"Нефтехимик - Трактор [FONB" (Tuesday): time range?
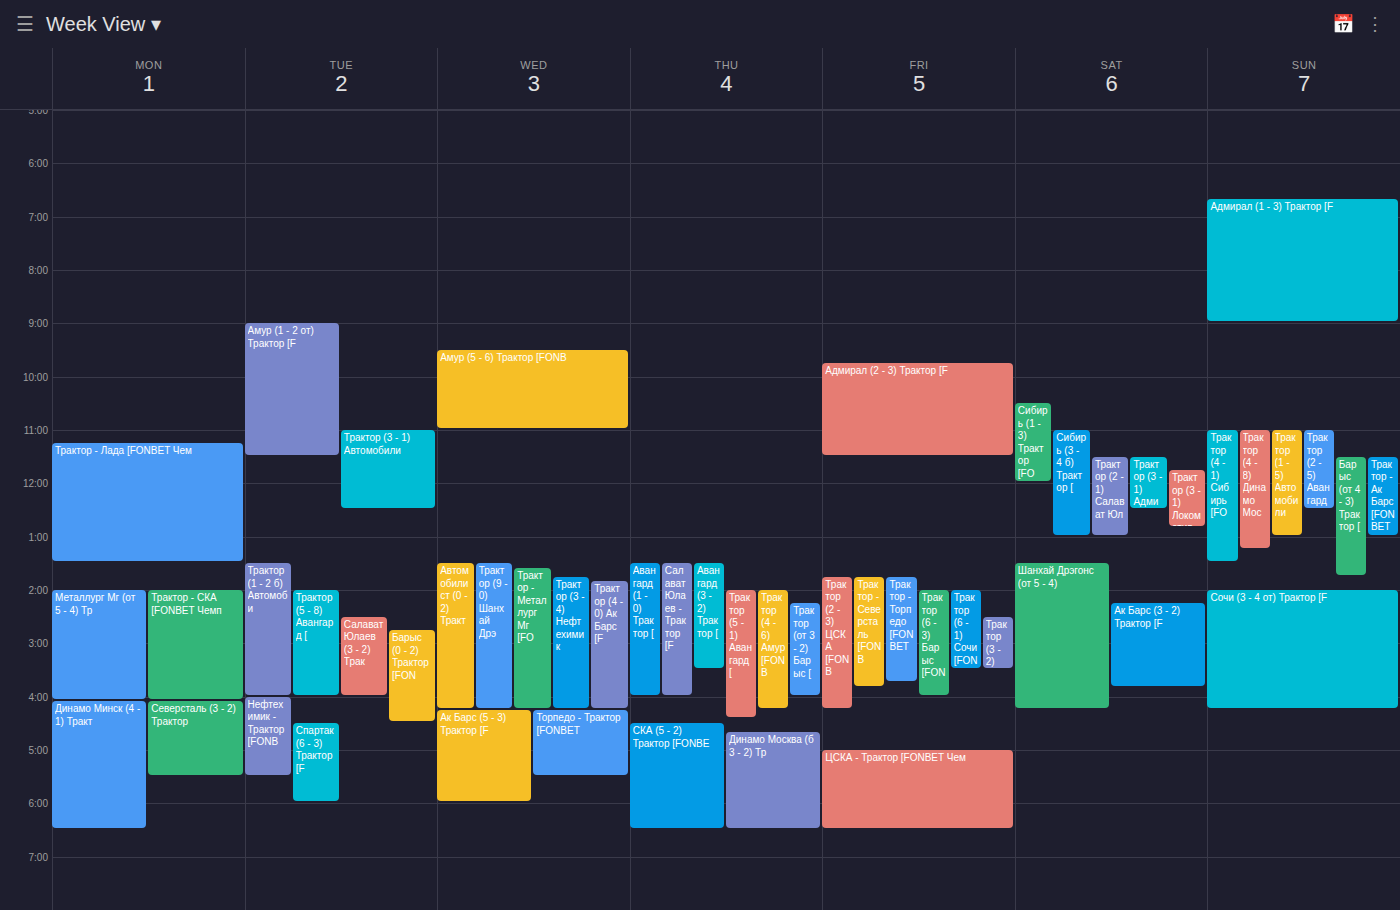
4:00 PM to 5:30 PM